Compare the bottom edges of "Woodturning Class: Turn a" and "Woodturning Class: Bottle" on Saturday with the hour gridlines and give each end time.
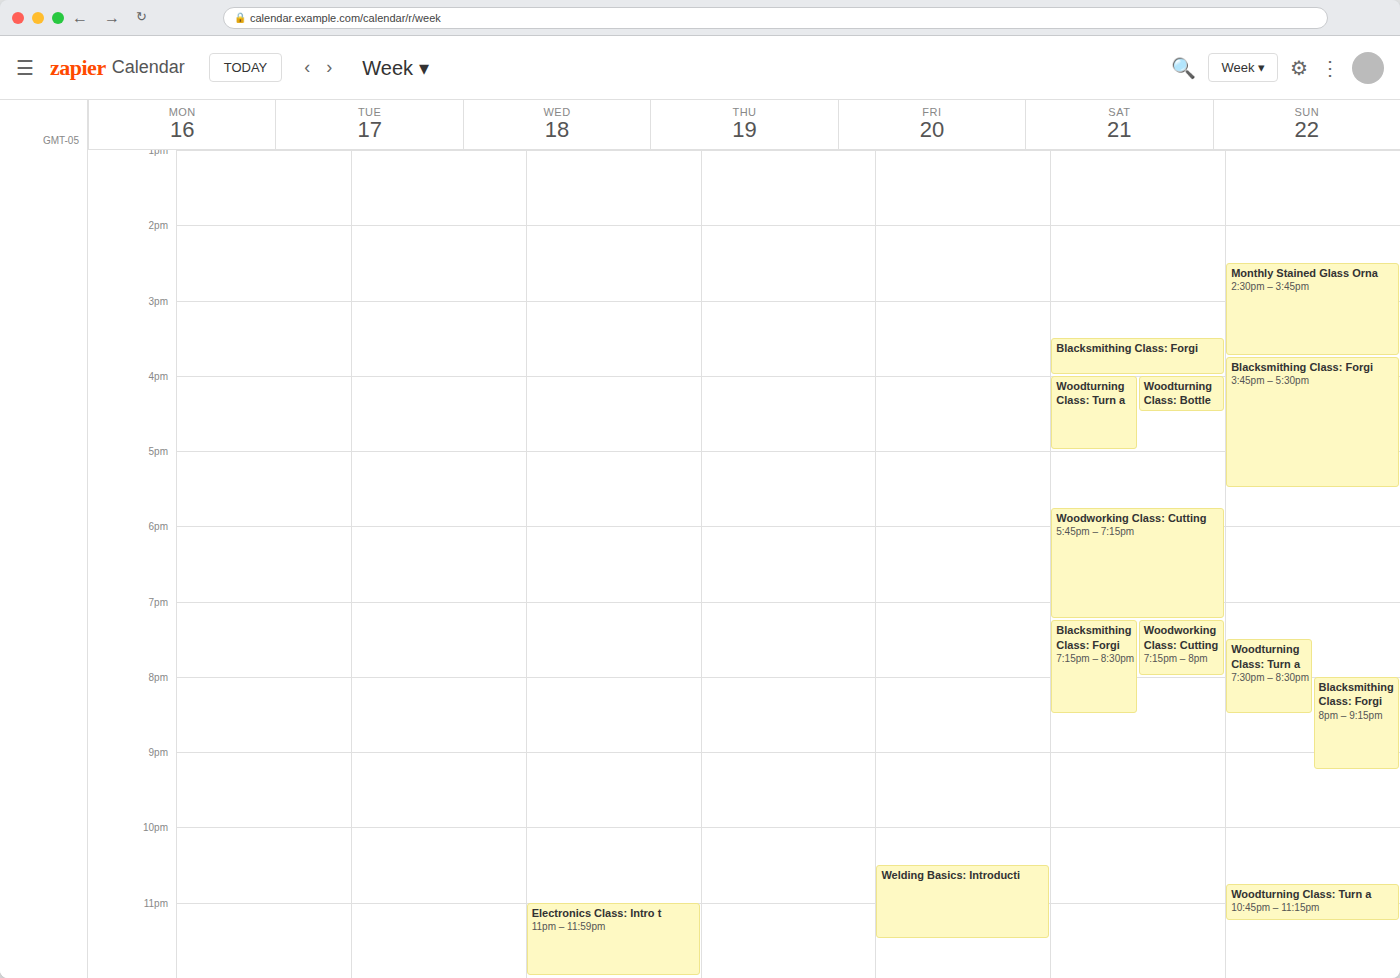
"Woodturning Class: Turn a": 17:00, exactly on the 17:00 line. "Woodturning Class: Bottle": 16:30, halfway between the 16:00 and 17:00 lines.